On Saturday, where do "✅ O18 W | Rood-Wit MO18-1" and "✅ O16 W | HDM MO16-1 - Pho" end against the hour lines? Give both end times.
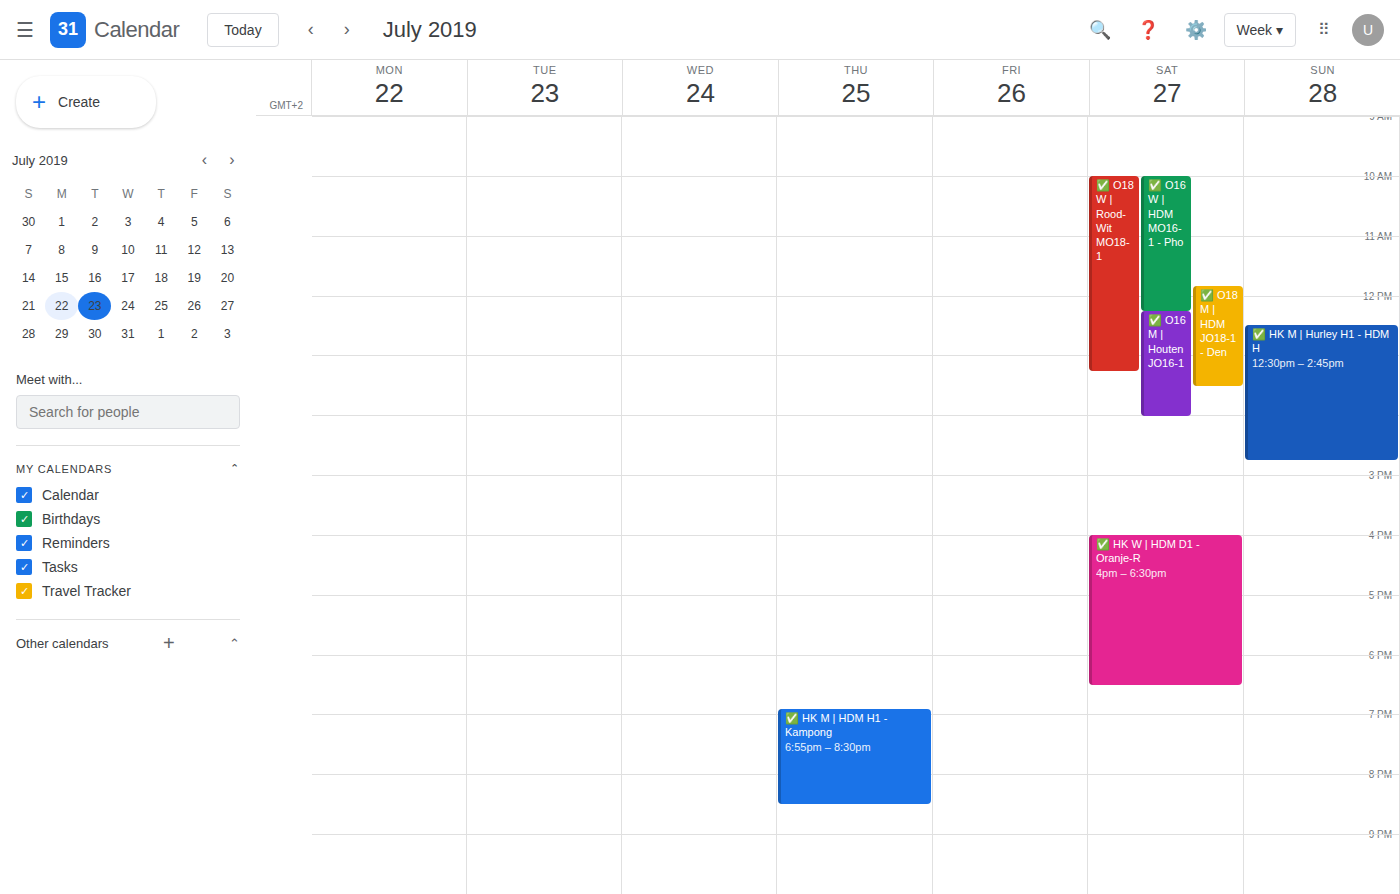
"✅ O18 W | Rood-Wit MO18-1": 1:15 PM, neither: a quarter of the way from the 1 PM line to the 2 PM line. "✅ O16 W | HDM MO16-1 - Pho": 12:15 PM, neither: a quarter of the way from the 12 PM line to the 1 PM line.